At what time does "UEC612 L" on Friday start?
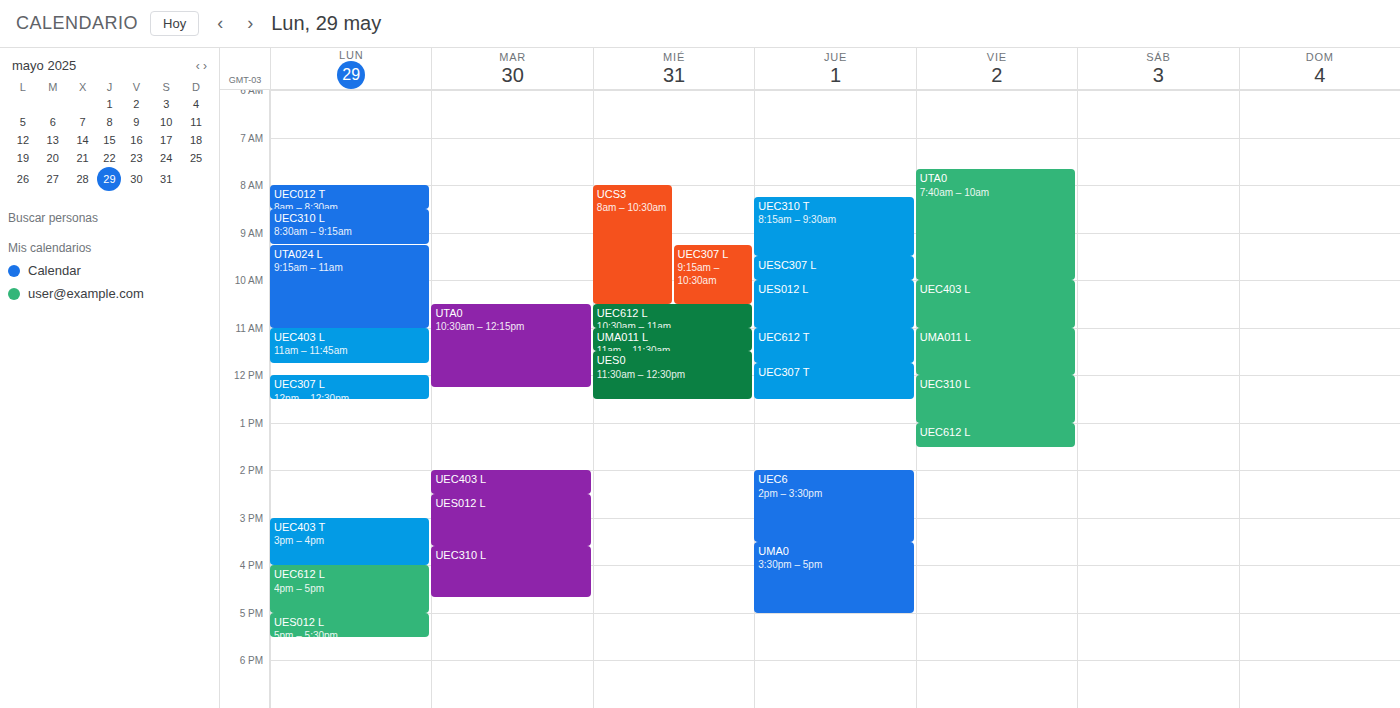
1:00 PM